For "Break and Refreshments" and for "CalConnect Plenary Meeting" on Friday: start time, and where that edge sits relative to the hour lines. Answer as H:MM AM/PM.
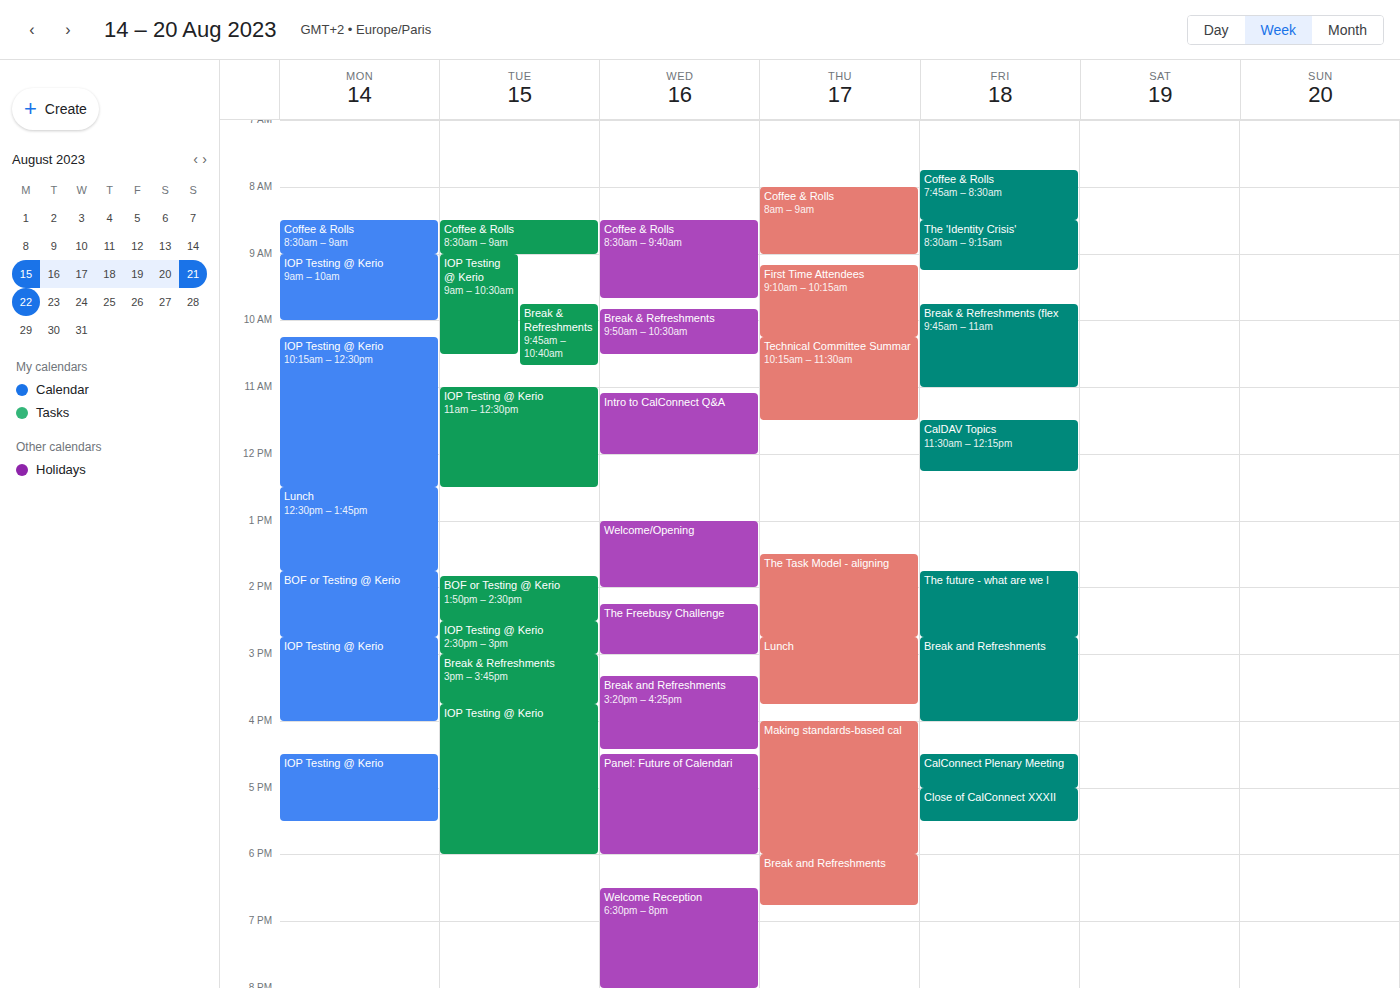
"Break and Refreshments": 2:45 PM, neither: three quarters of the way from the 2 PM line to the 3 PM line. "CalConnect Plenary Meeting": 4:30 PM, halfway between the 4 PM and 5 PM lines.